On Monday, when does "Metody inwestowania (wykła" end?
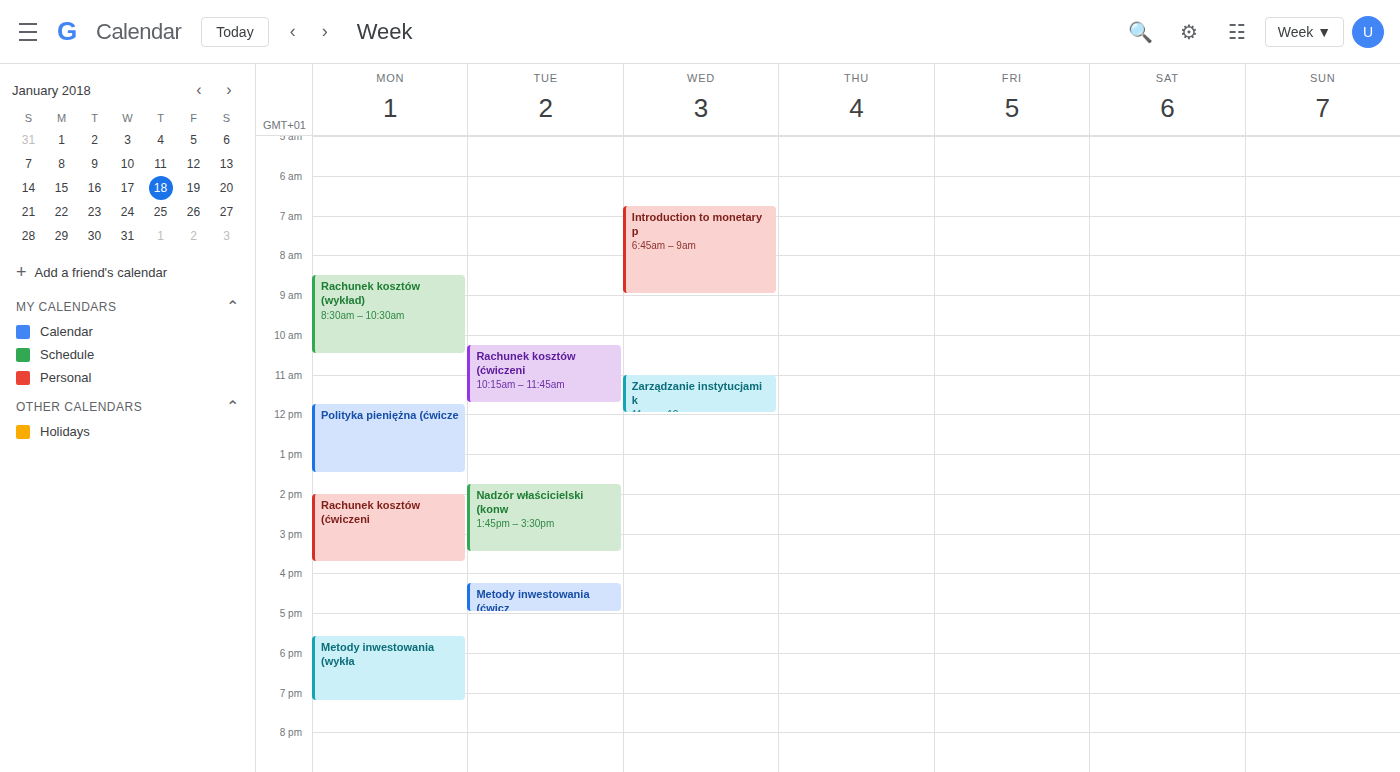
7:15 PM